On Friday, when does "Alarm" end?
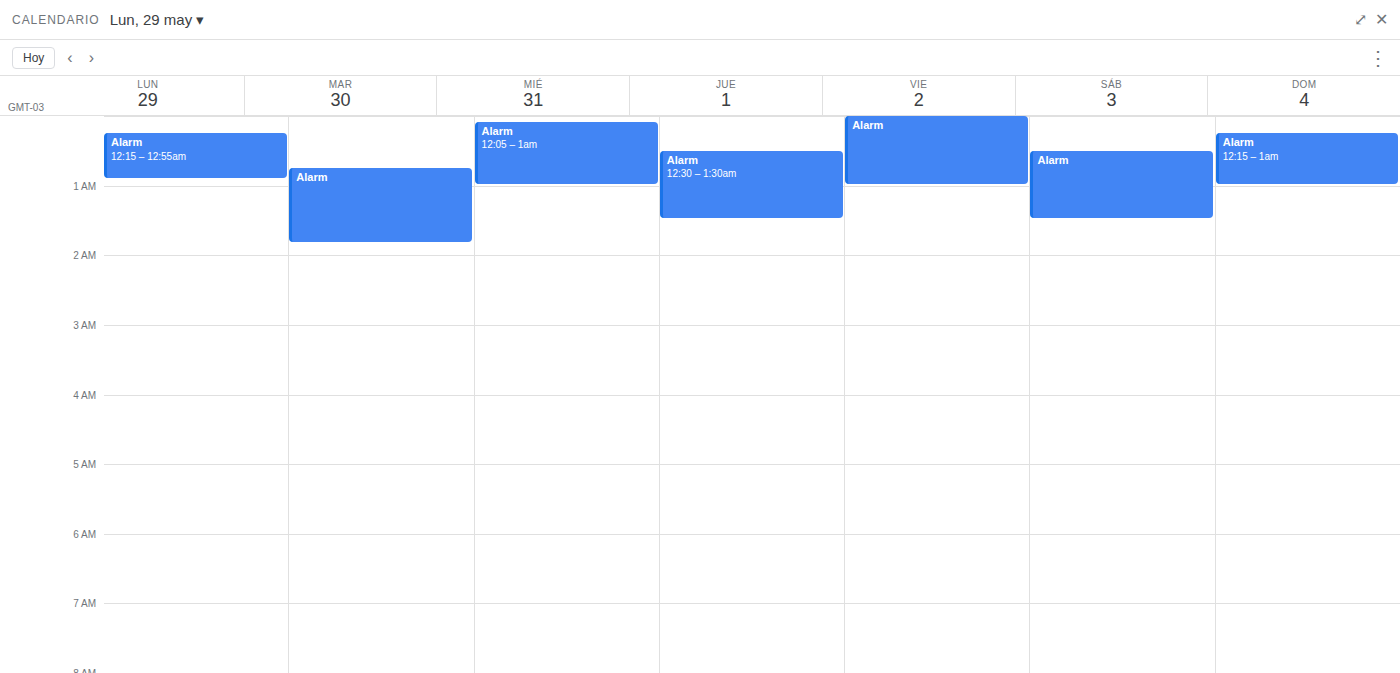
1:00 AM